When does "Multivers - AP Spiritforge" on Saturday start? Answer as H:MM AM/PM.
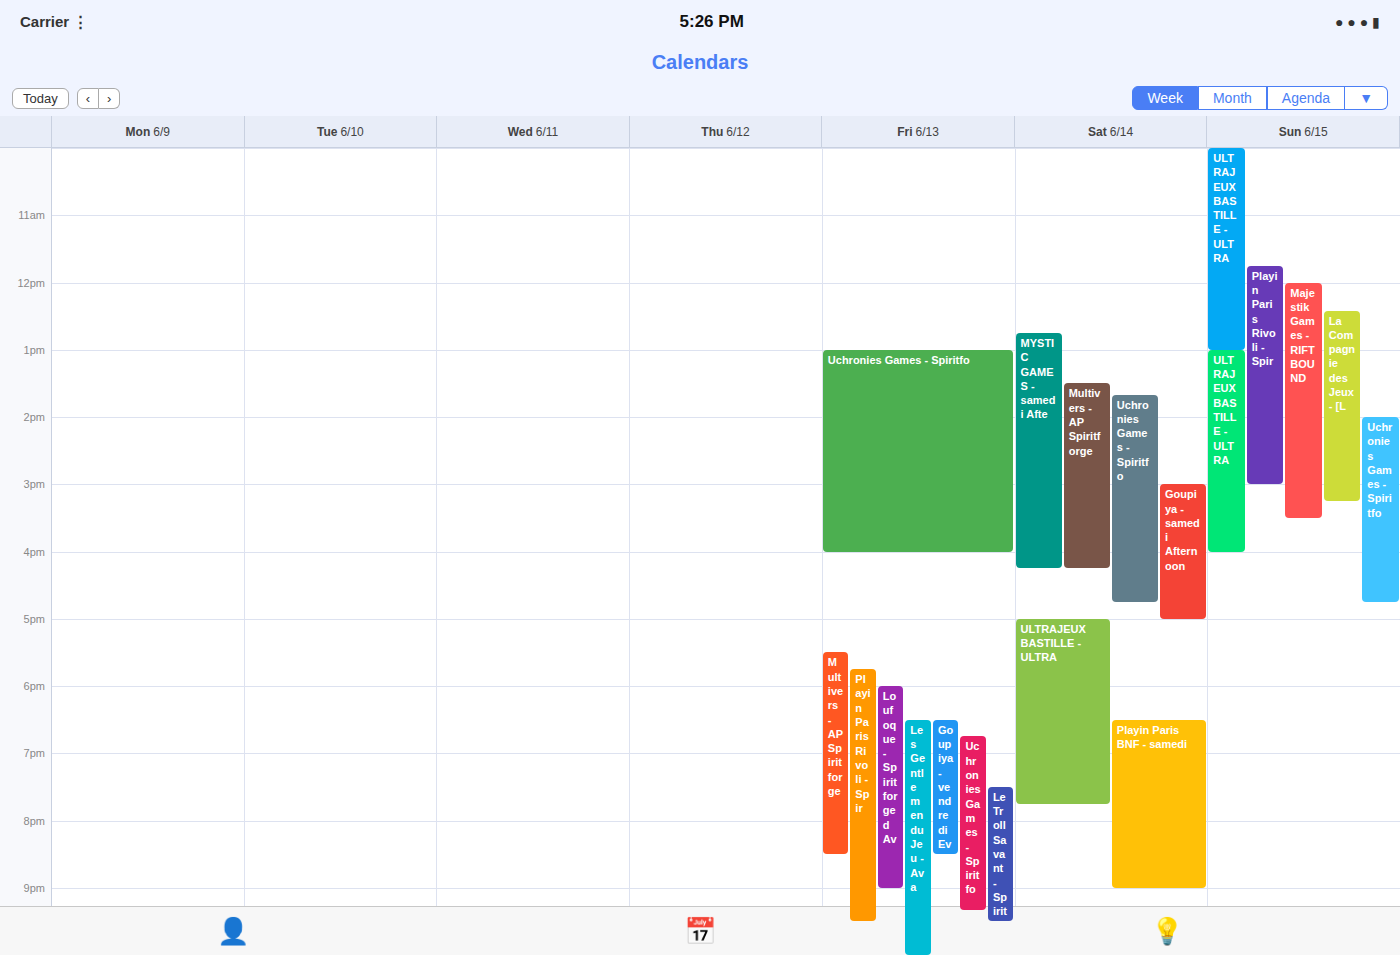
1:30 PM